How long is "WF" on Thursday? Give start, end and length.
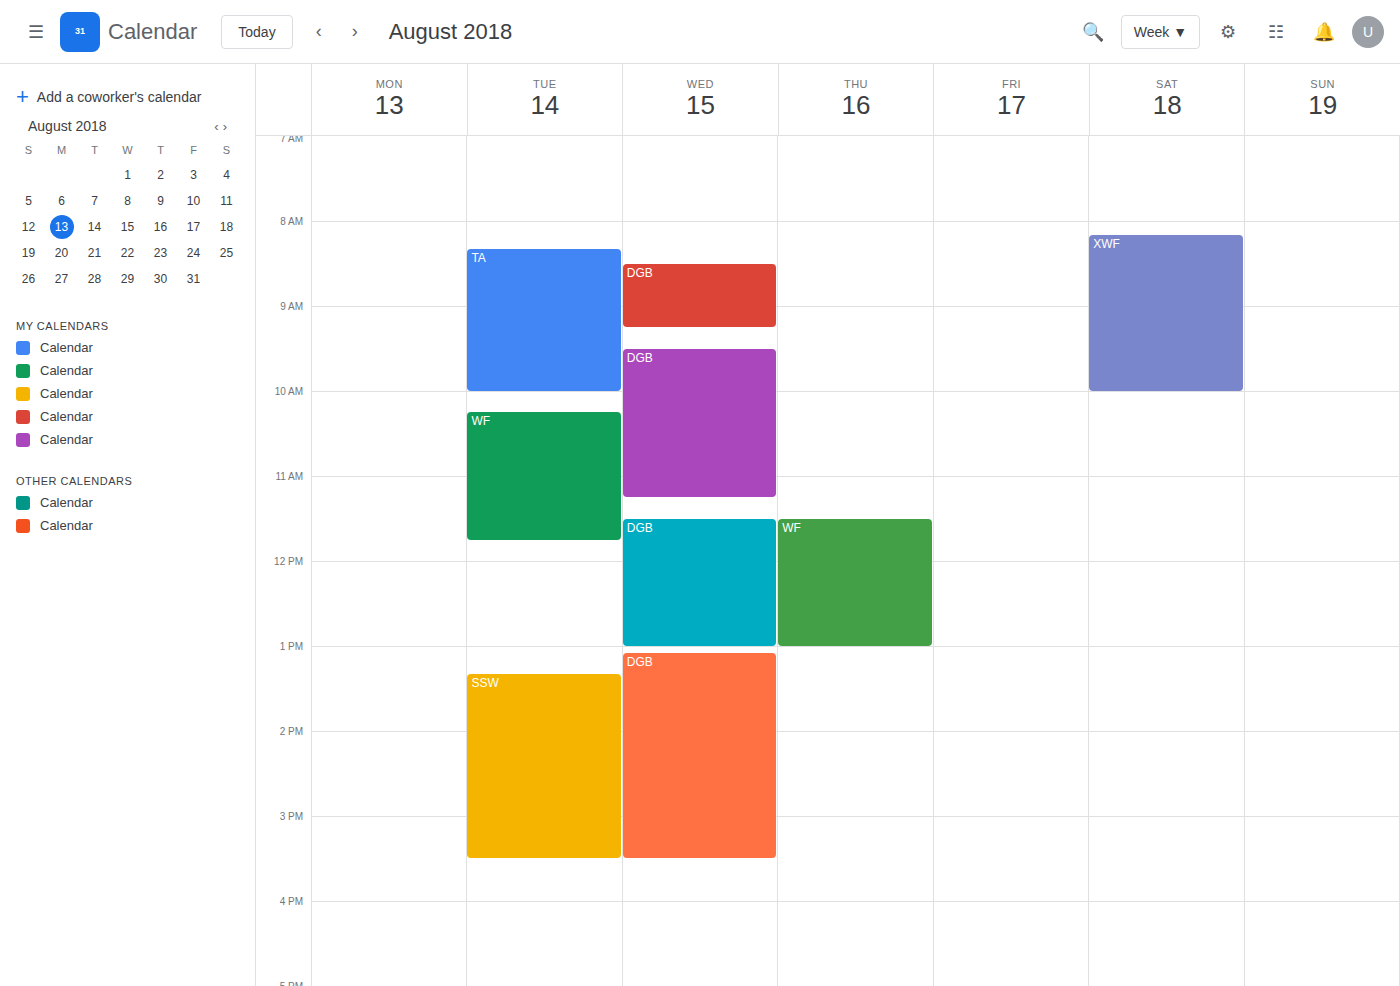
11:30 AM to 1:00 PM, 1 hour 30 minutes